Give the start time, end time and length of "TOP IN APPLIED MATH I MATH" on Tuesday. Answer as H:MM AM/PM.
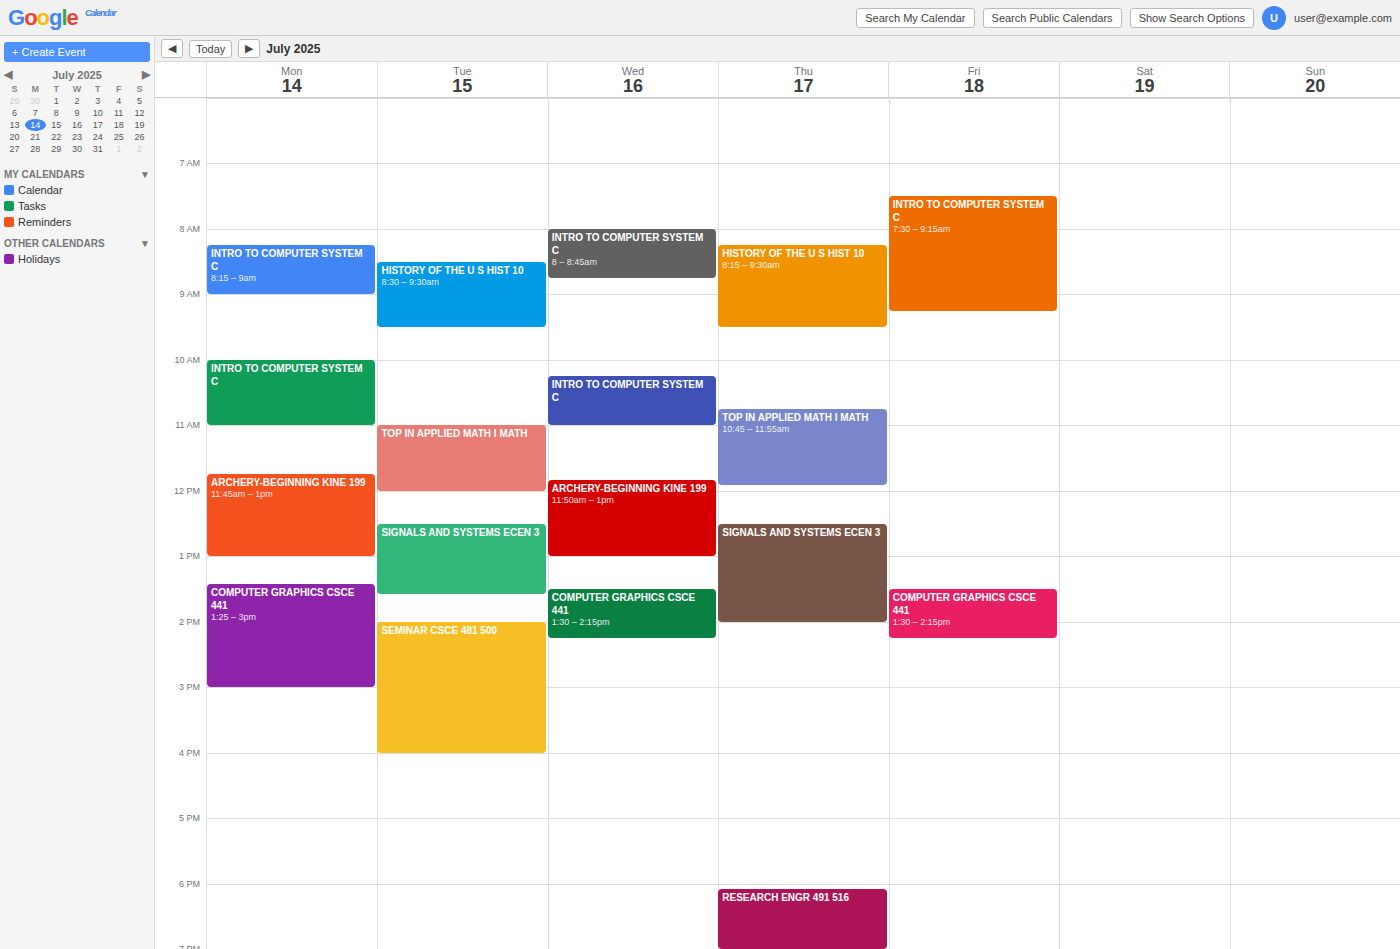
11:00 AM to 12:00 PM, 1 hour